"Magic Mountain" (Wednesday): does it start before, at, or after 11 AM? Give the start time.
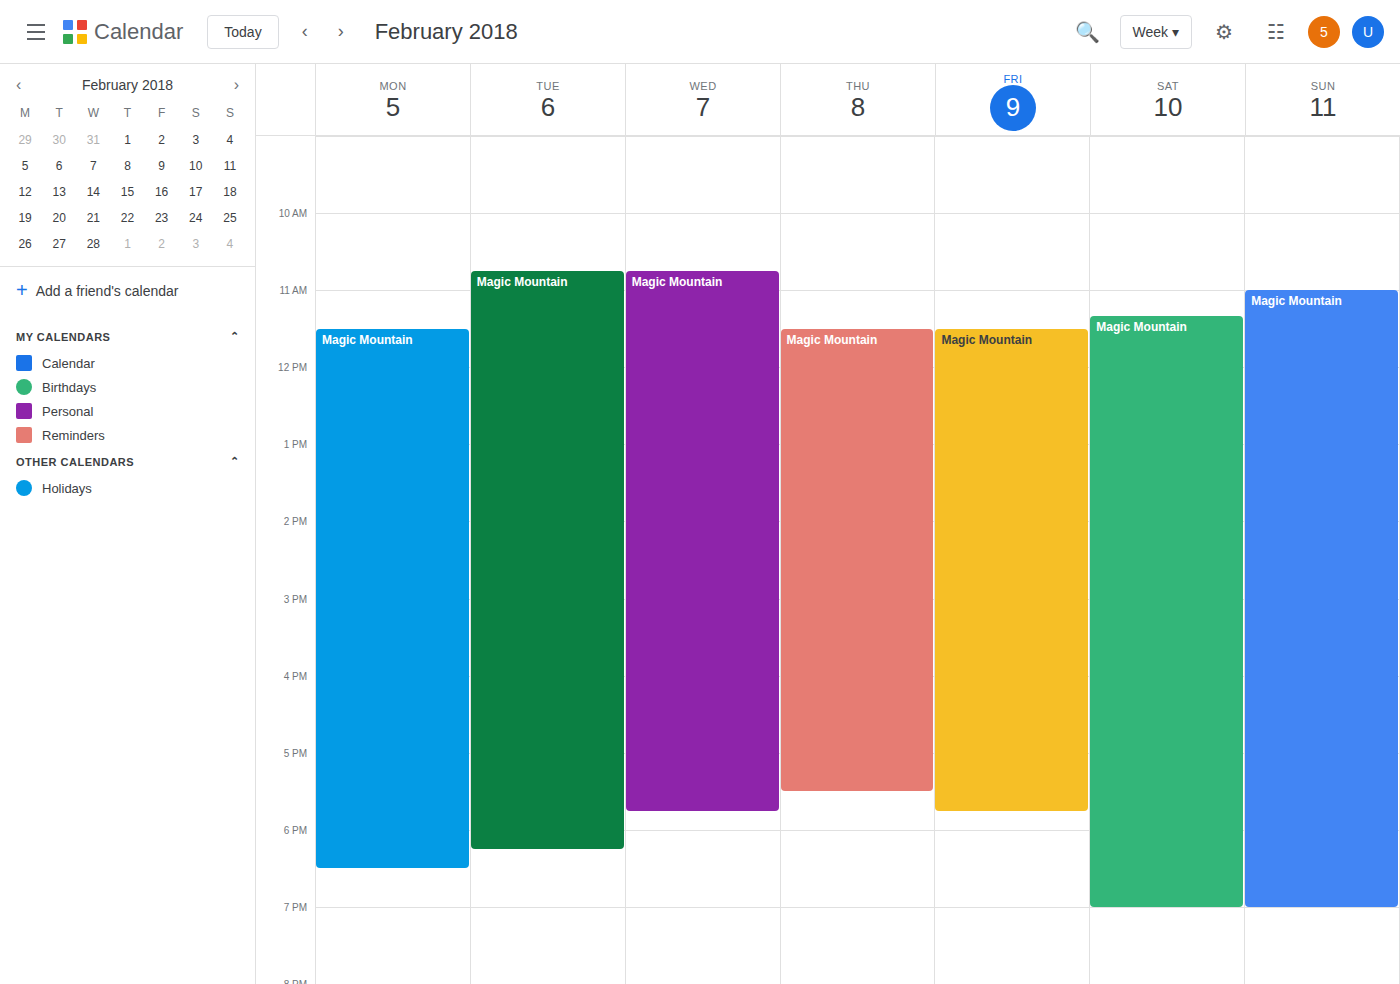
10:45 AM -- before 11 AM, 15 minutes above the 11 AM line.